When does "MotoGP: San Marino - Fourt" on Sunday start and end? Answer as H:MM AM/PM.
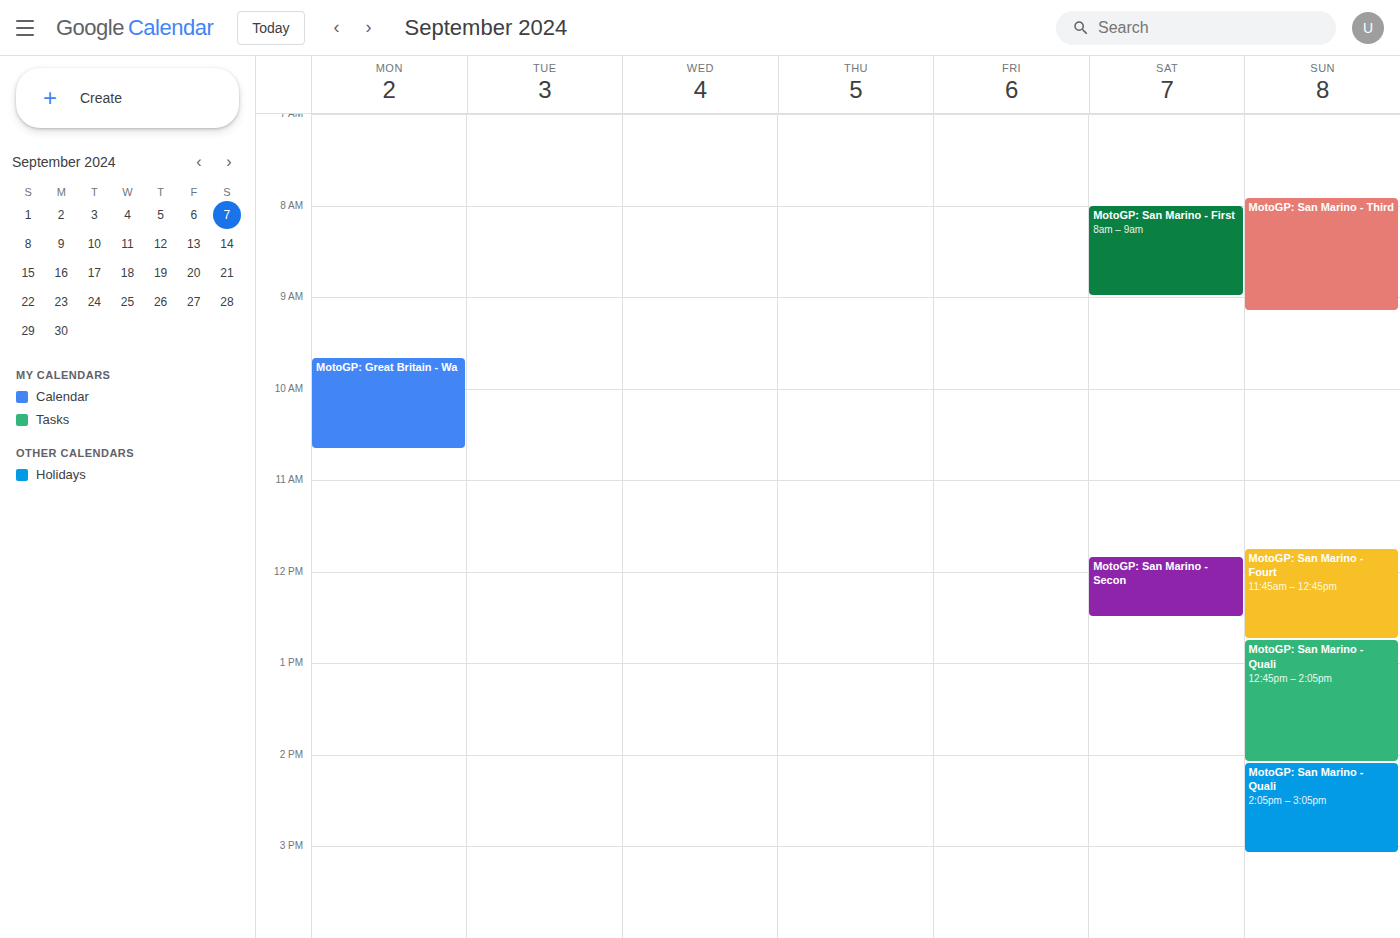
11:45 AM to 12:45 PM